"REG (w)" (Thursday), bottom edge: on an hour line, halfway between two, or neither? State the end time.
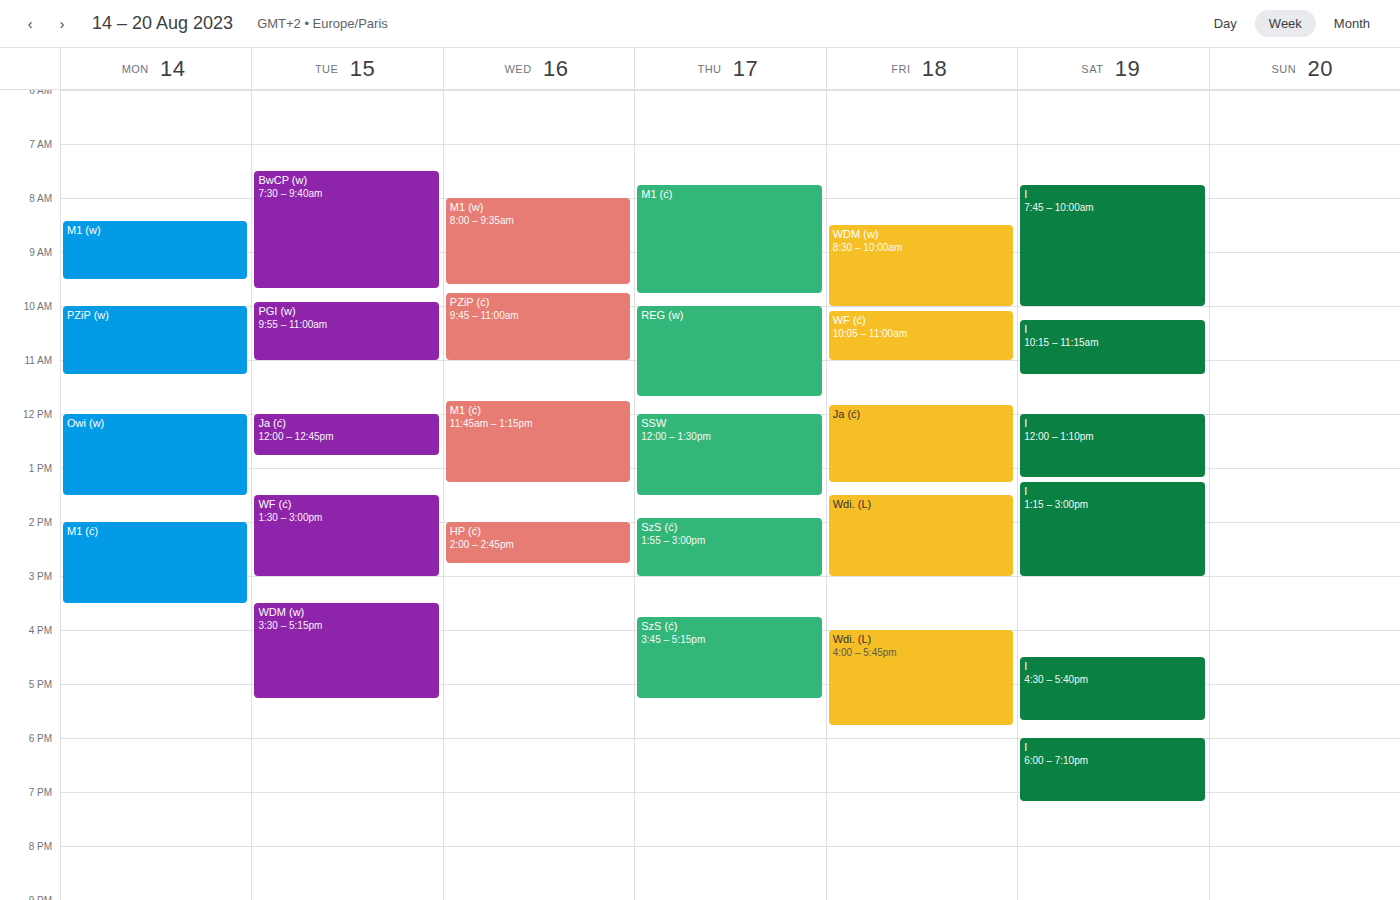
11:40 AM -- neither: 40 minutes below the 11 AM line and 20 minutes above the 12 PM line.